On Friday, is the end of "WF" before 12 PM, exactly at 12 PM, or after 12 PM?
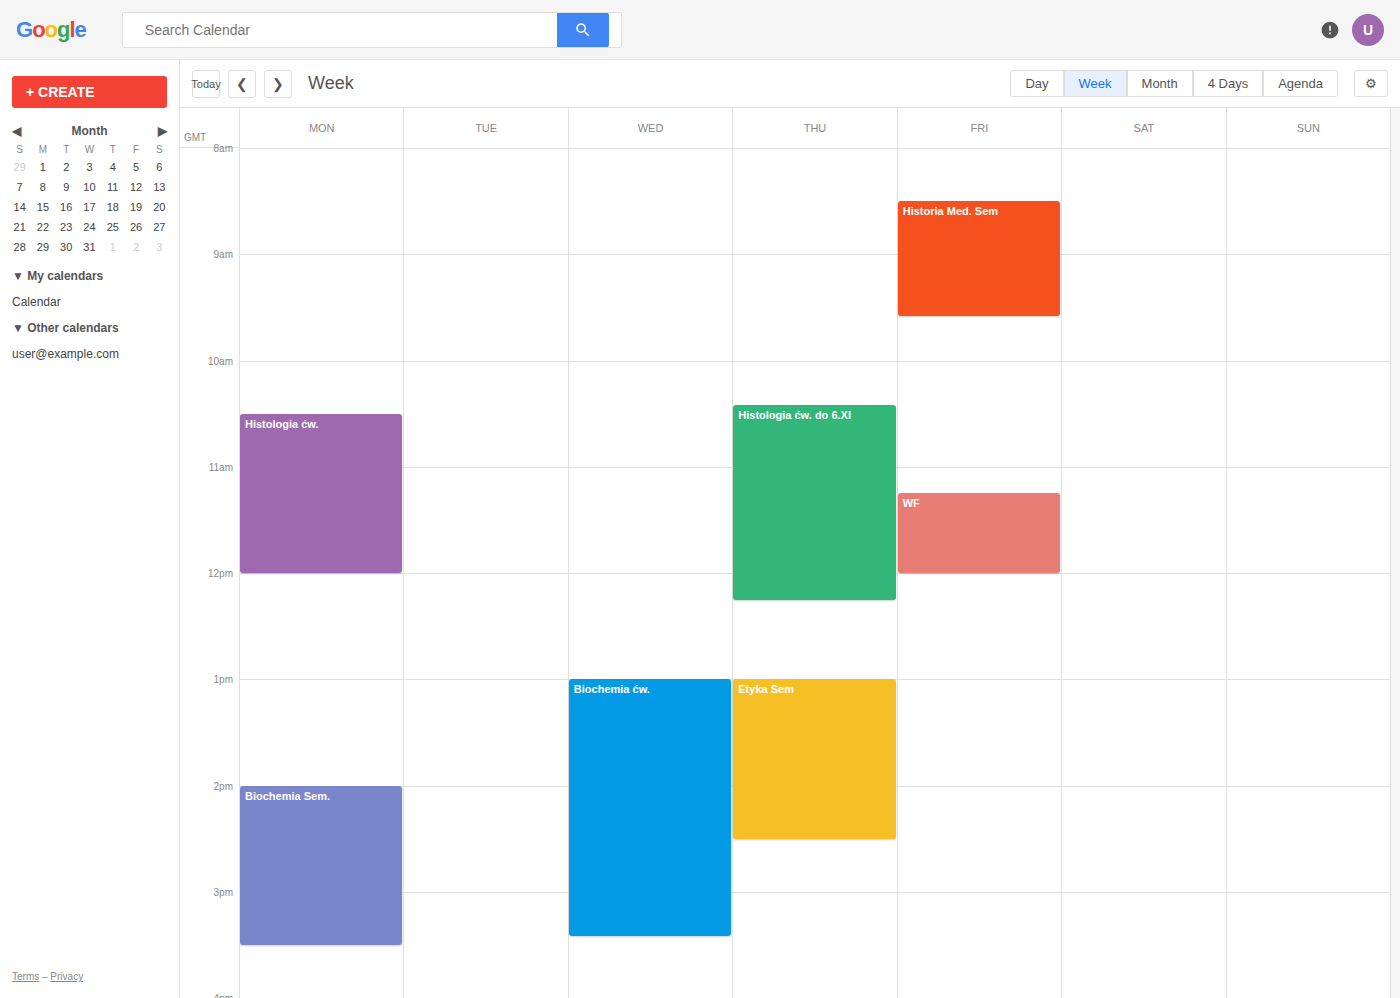
12:00 PM -- exactly at 12 PM, on the 12 PM line.